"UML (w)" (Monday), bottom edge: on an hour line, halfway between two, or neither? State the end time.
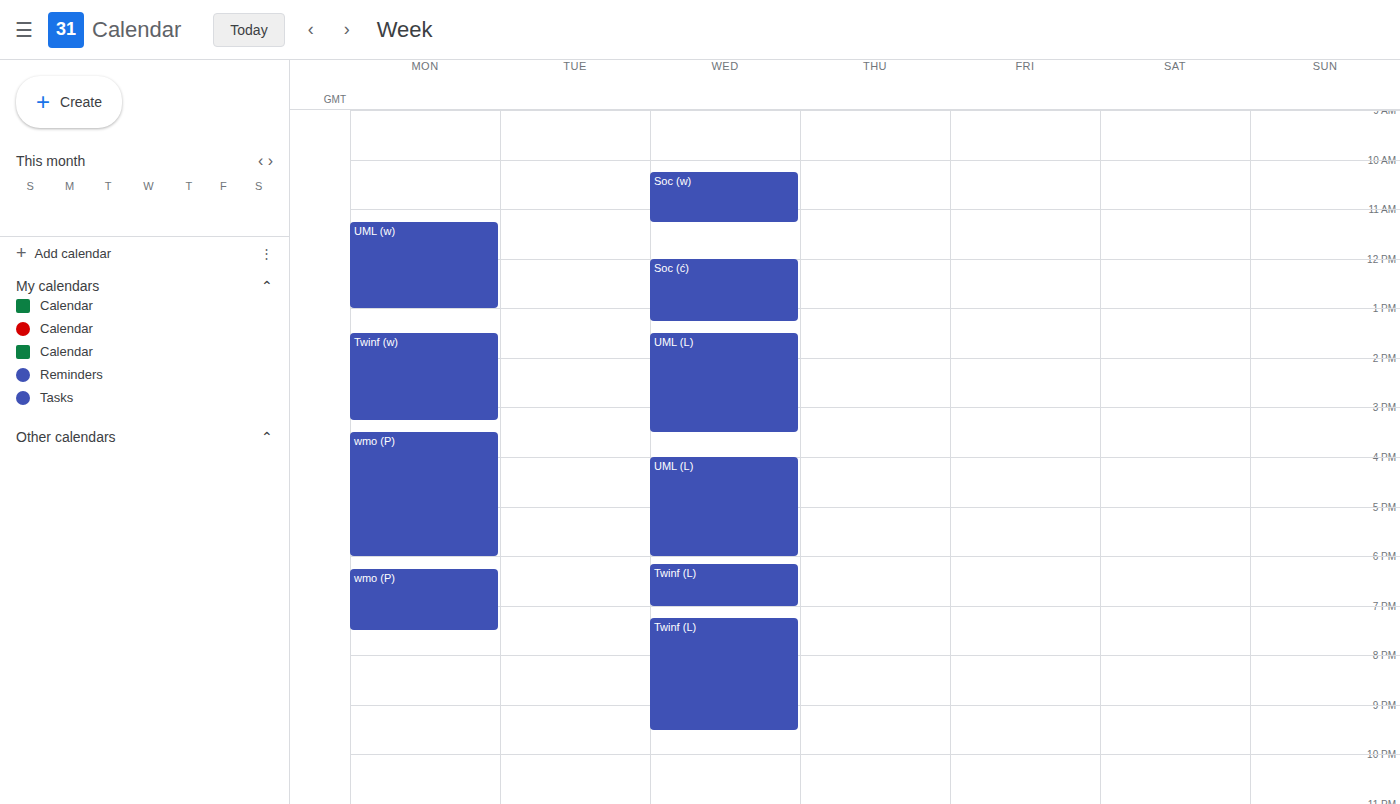
1:00 PM -- exactly on the 1 PM line.